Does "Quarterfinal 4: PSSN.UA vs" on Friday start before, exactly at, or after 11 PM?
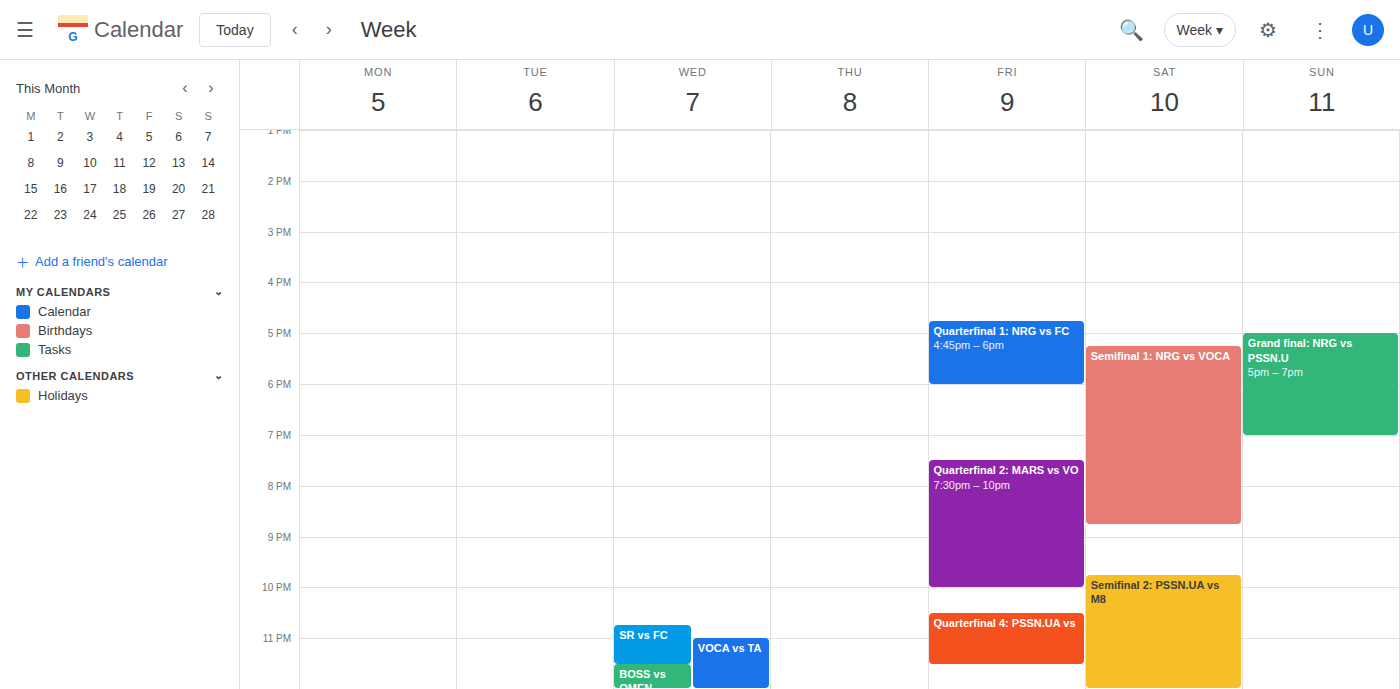
10:30 PM -- before 11 PM, 30 minutes above the 11 PM line.